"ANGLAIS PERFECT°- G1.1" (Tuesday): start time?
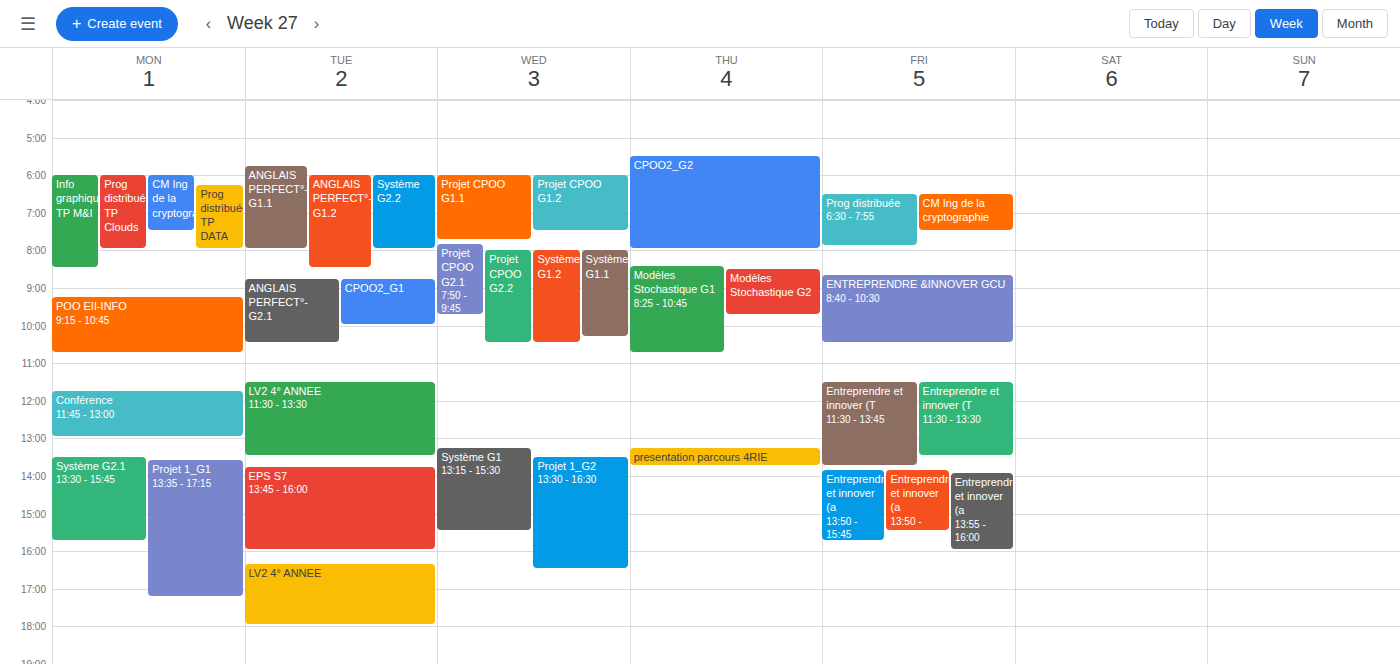
5:45 AM